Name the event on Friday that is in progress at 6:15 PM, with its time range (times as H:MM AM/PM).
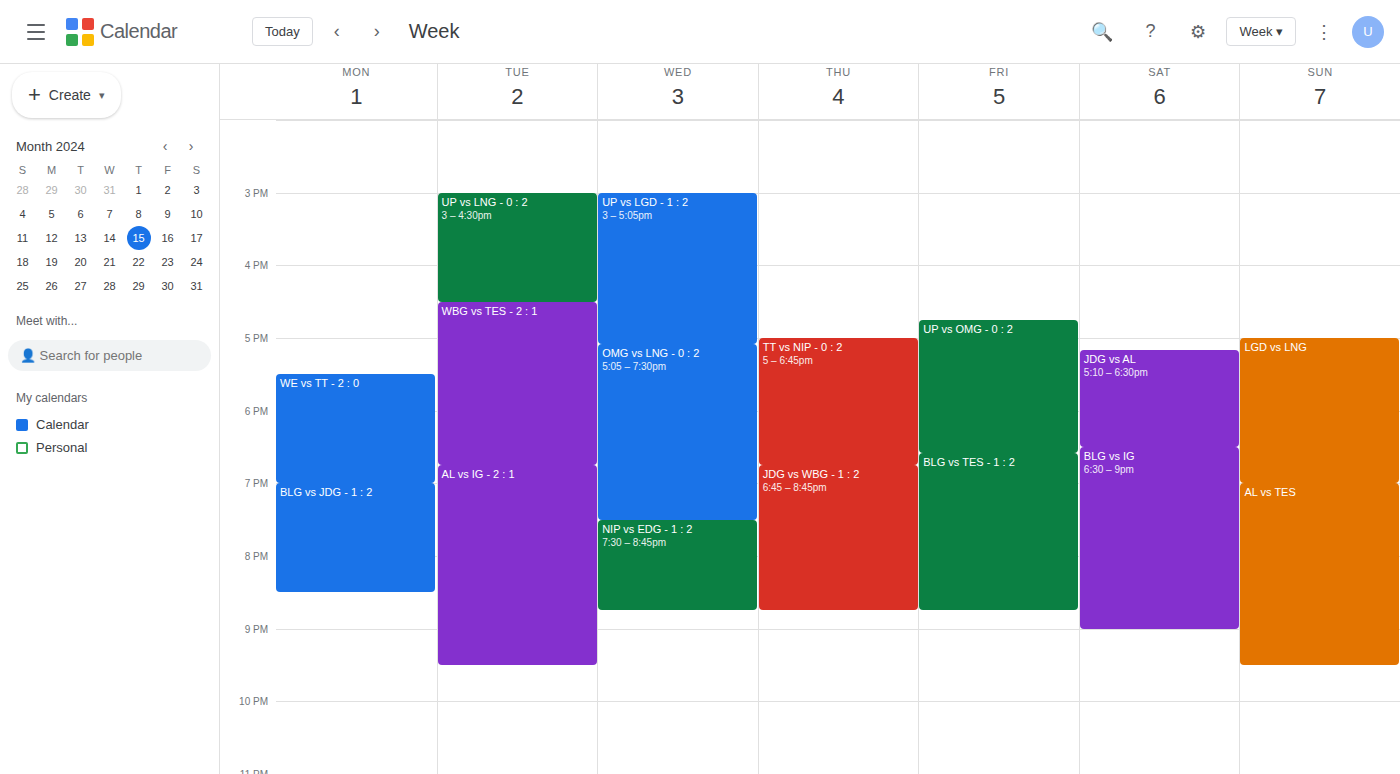
"UP vs OMG - 0 : 2", 4:45 PM to 6:35 PM